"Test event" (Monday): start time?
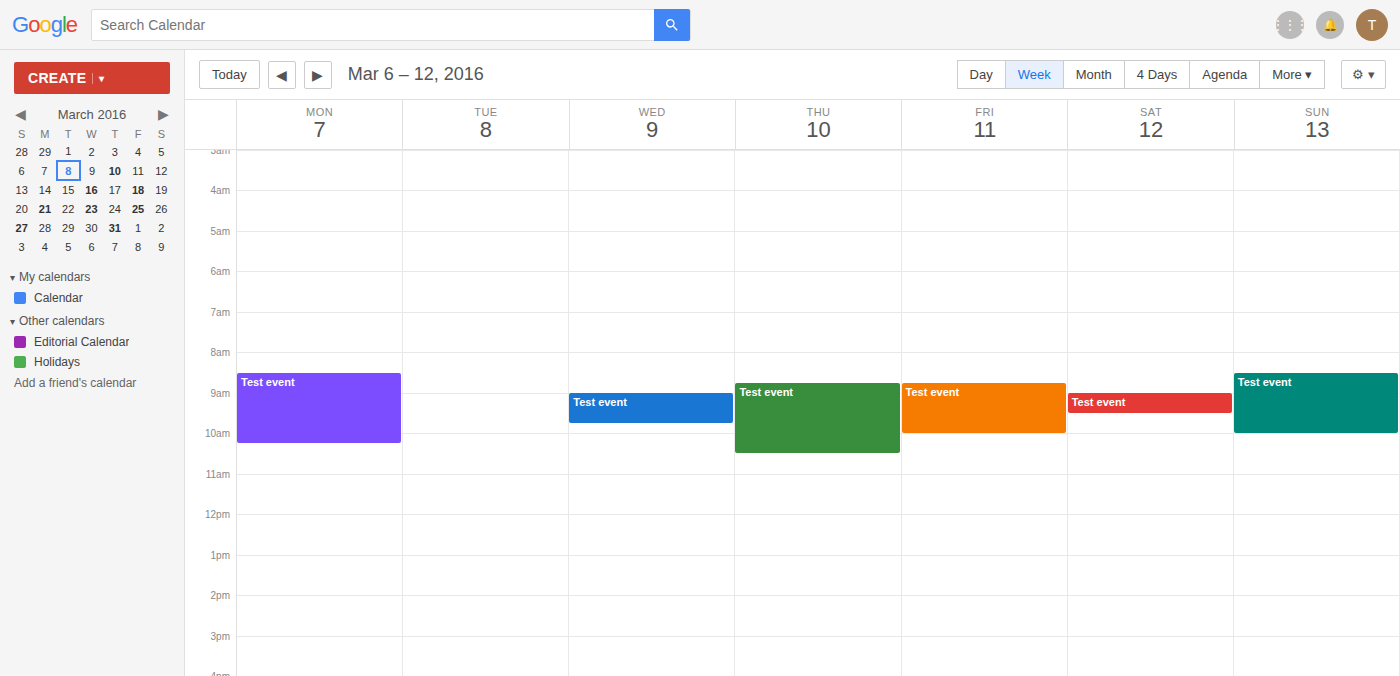
8:30 AM